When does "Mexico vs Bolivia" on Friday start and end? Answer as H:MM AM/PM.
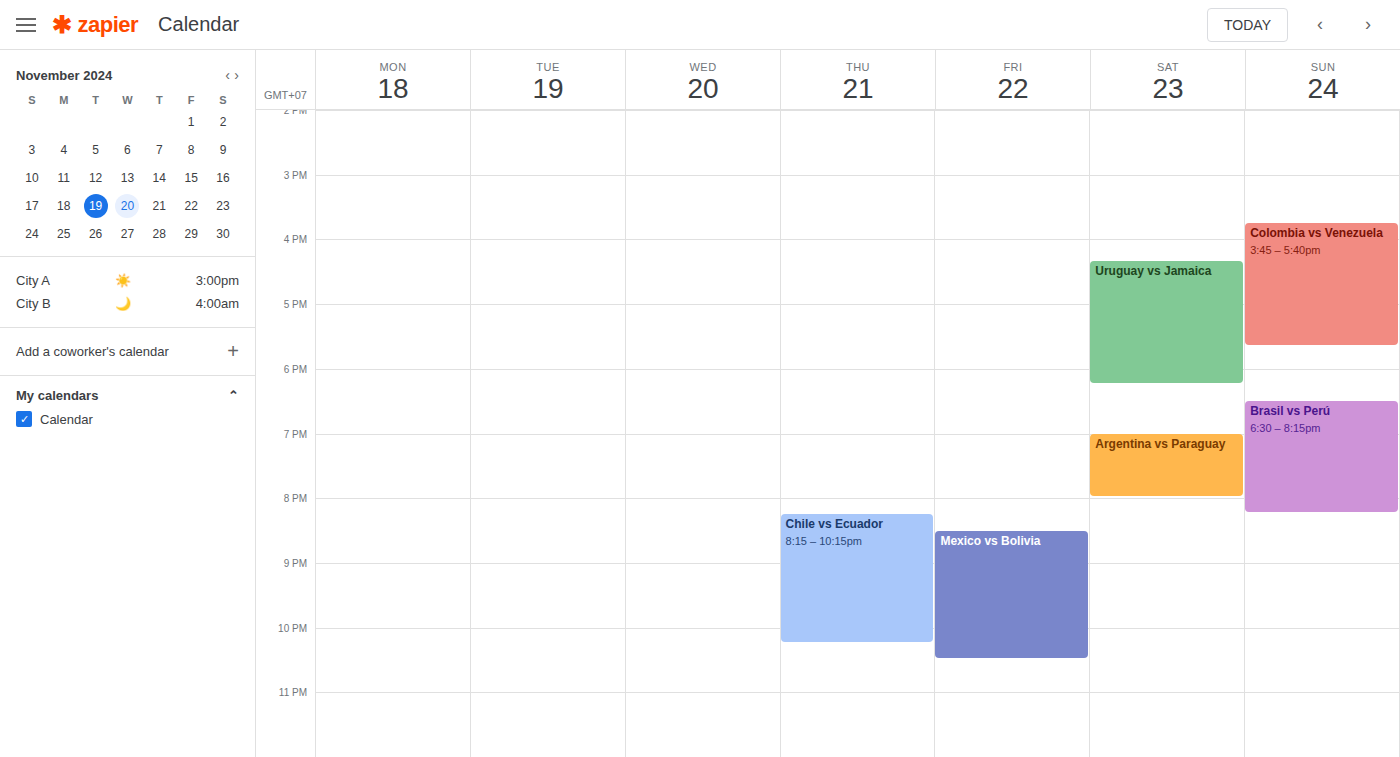
8:30 PM to 10:30 PM